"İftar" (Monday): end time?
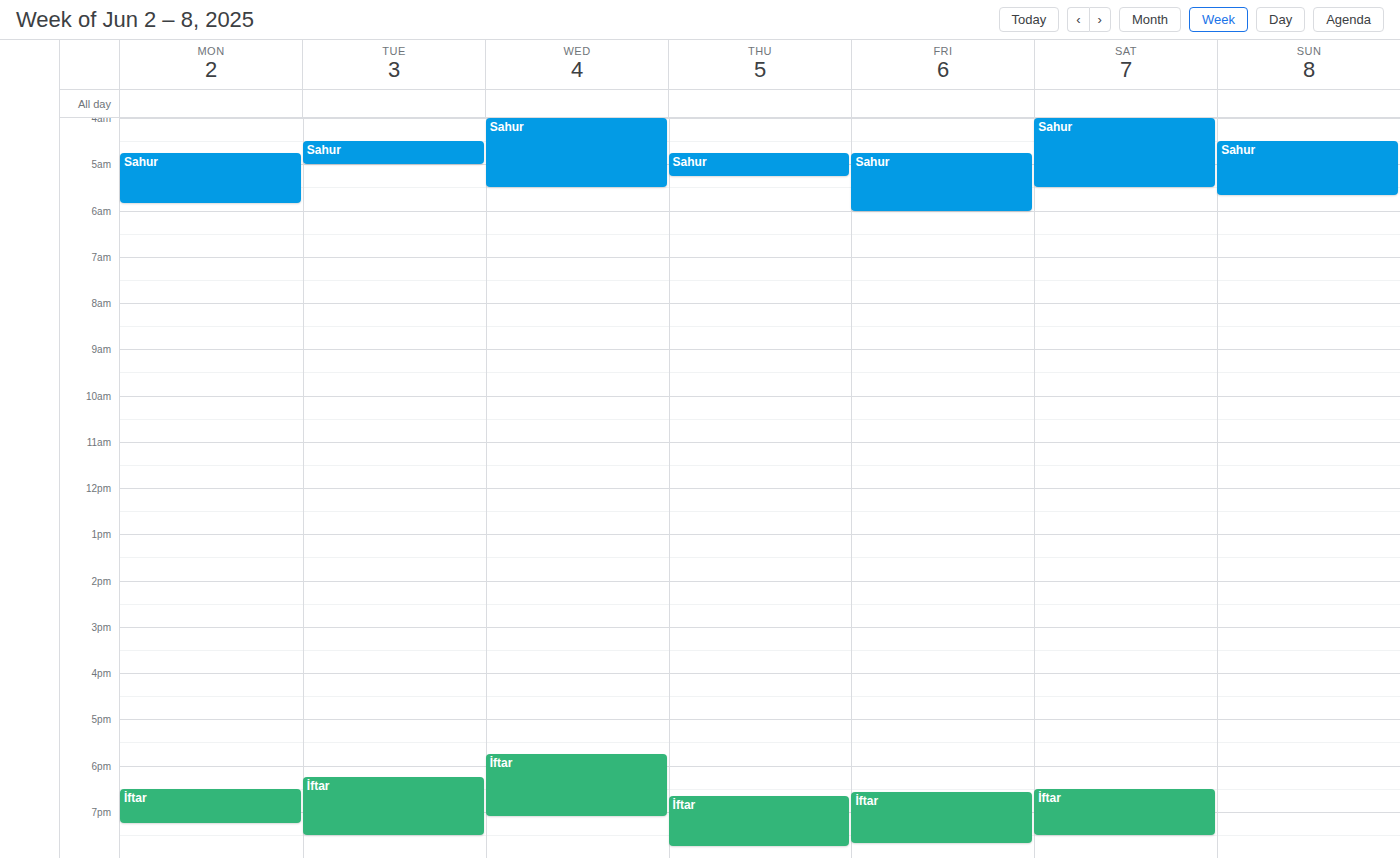
7:15 PM